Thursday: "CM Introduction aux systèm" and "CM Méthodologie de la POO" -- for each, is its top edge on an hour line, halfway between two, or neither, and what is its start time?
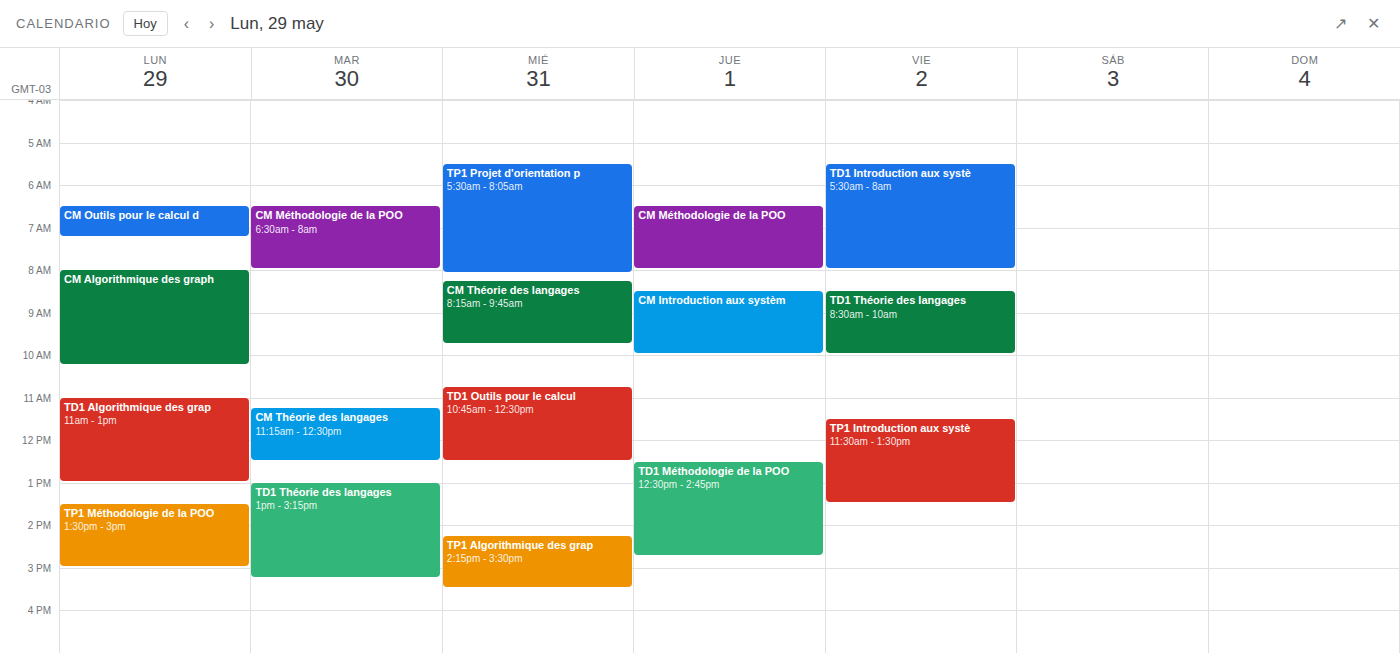
"CM Introduction aux systèm": 8:30 AM, halfway between the 8 AM and 9 AM lines. "CM Méthodologie de la POO": 6:30 AM, halfway between the 6 AM and 7 AM lines.